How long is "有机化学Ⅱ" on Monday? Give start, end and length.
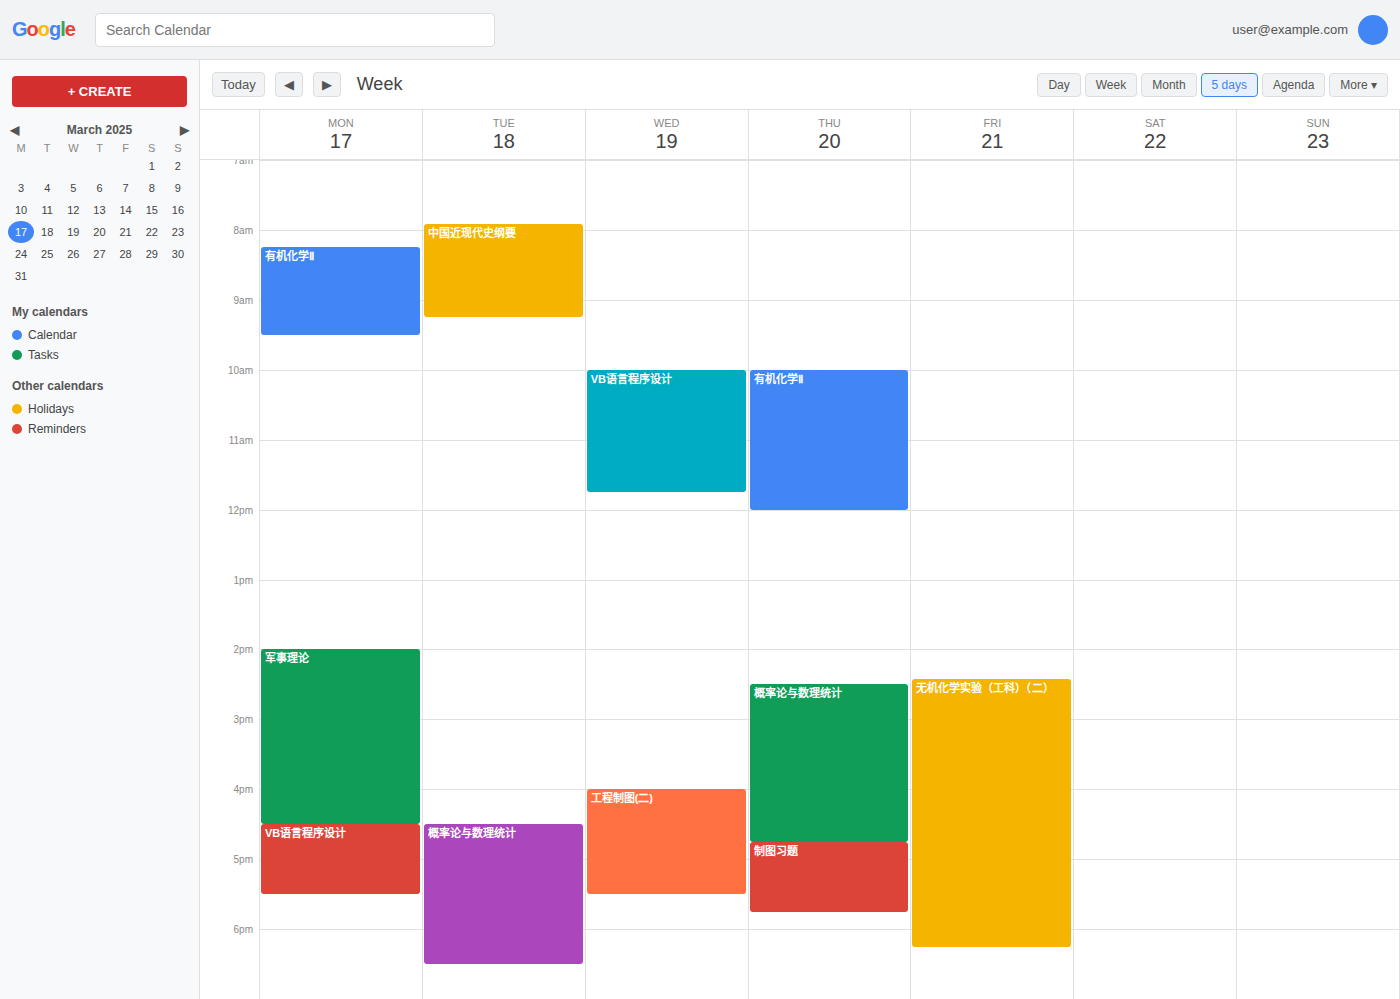
8:15 AM to 9:30 AM, 1 hour 15 minutes